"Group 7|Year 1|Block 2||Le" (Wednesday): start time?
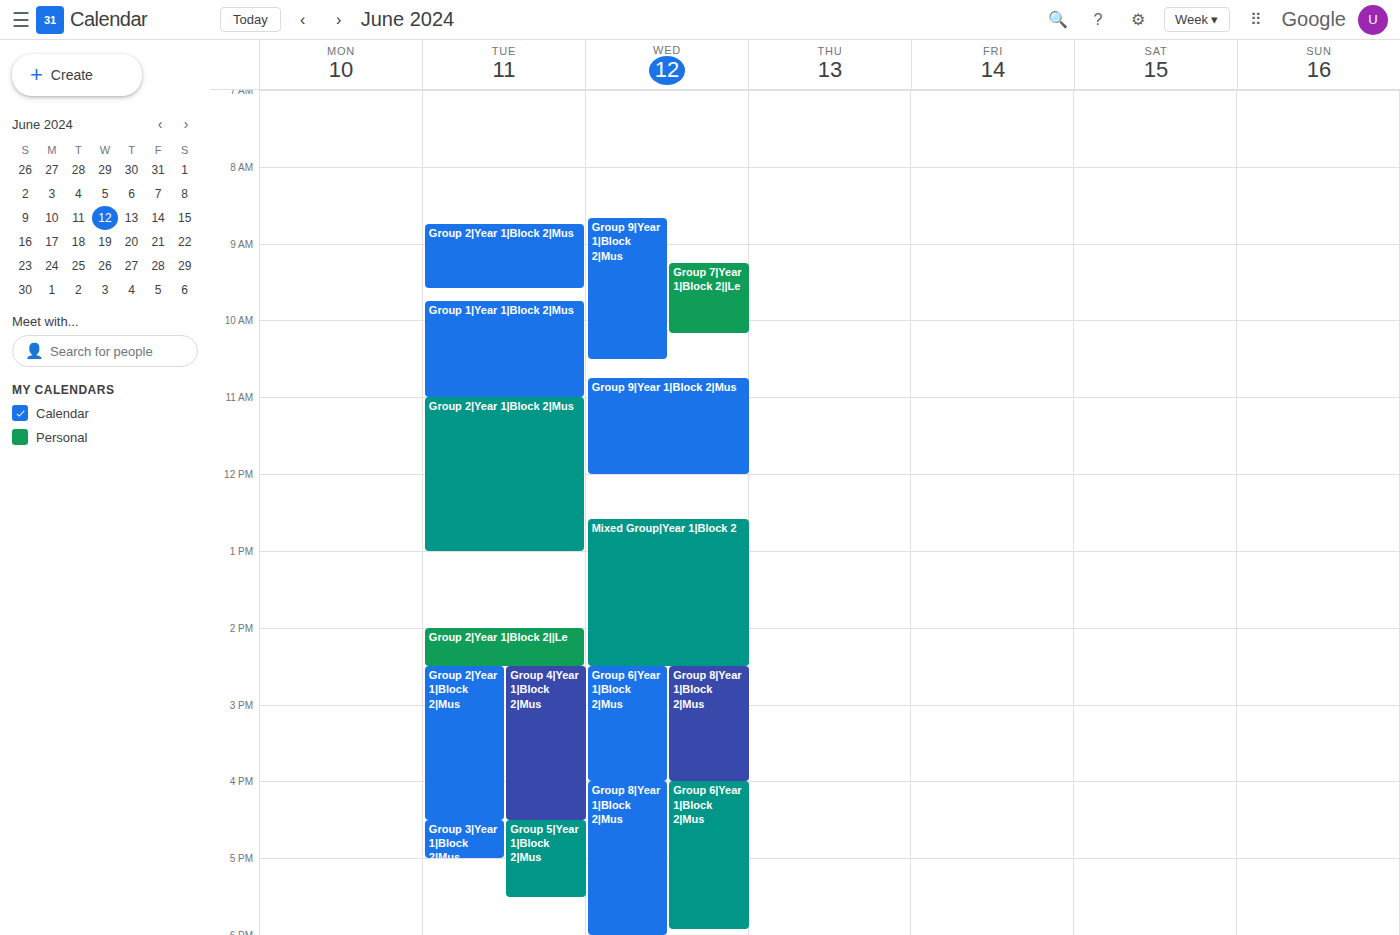
9:15 AM